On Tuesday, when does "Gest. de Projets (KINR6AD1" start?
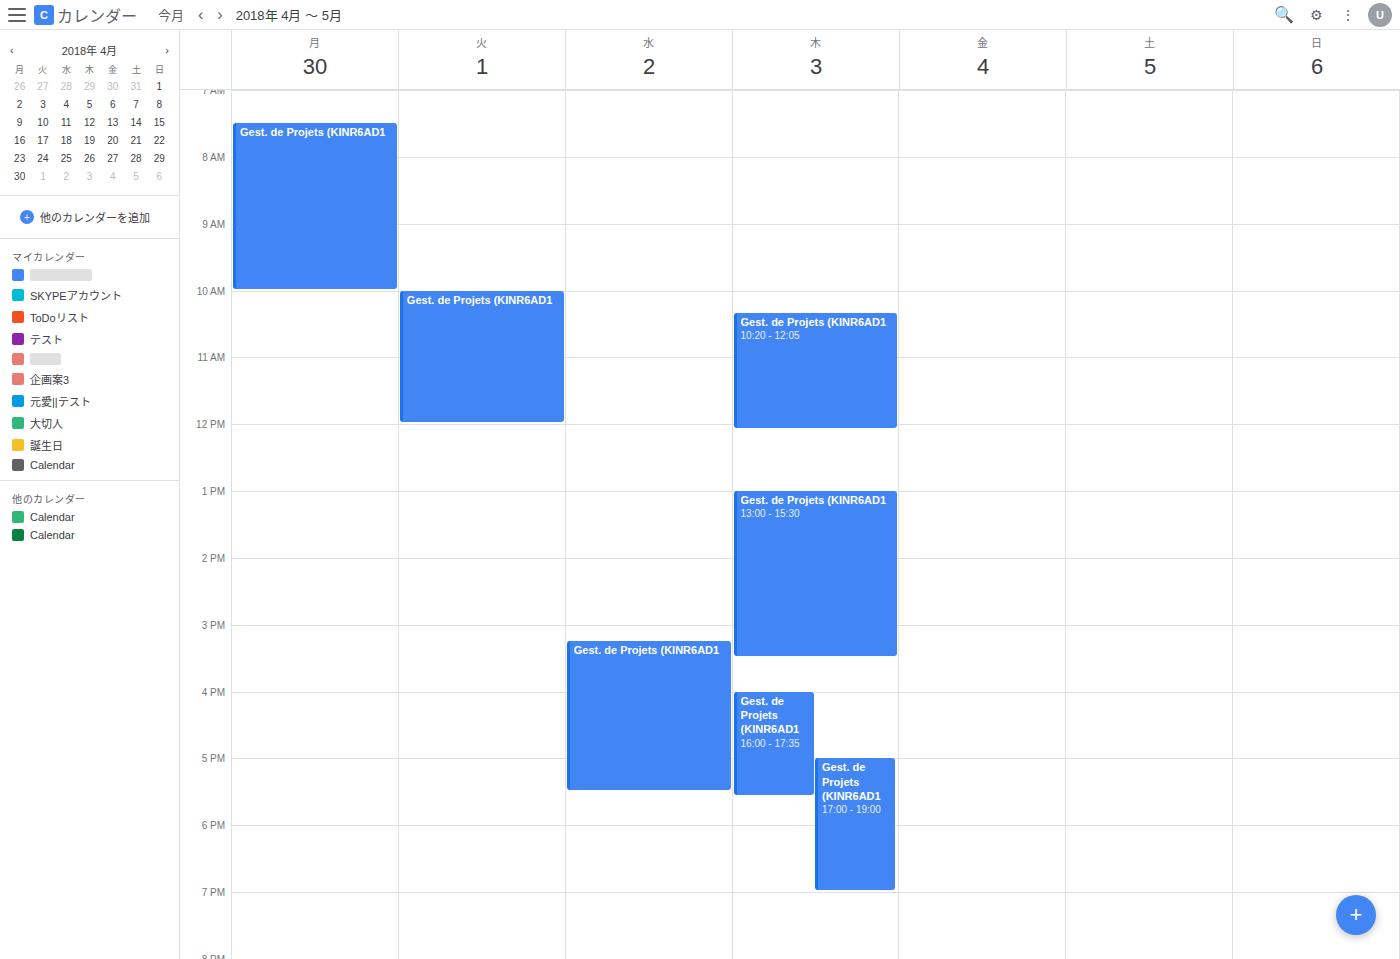
10:00 AM